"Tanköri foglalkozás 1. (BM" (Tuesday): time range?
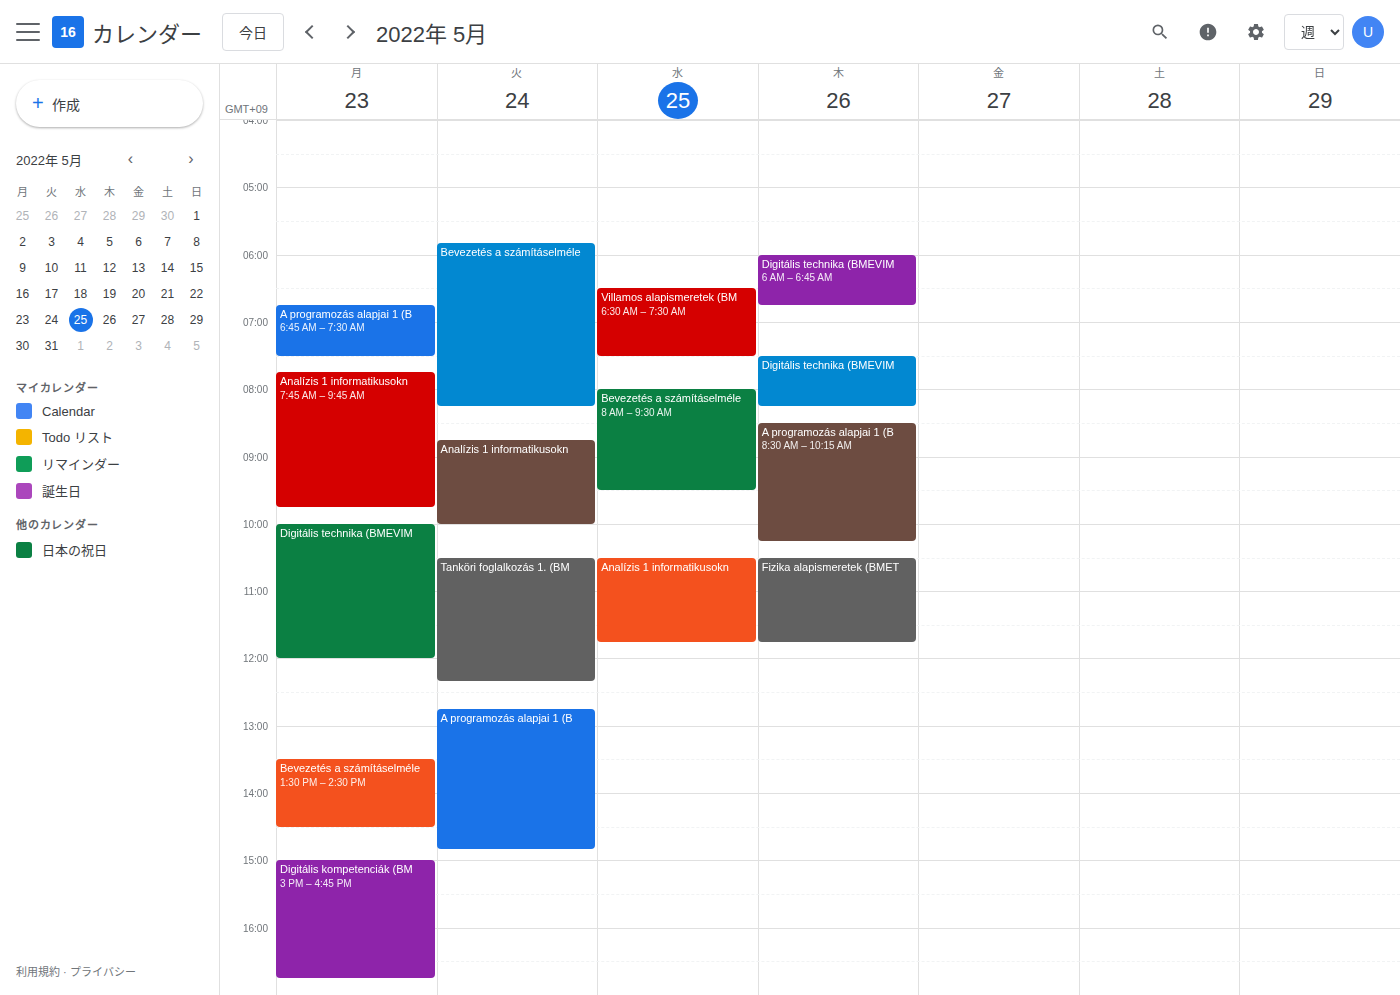
10:30 AM to 12:20 PM